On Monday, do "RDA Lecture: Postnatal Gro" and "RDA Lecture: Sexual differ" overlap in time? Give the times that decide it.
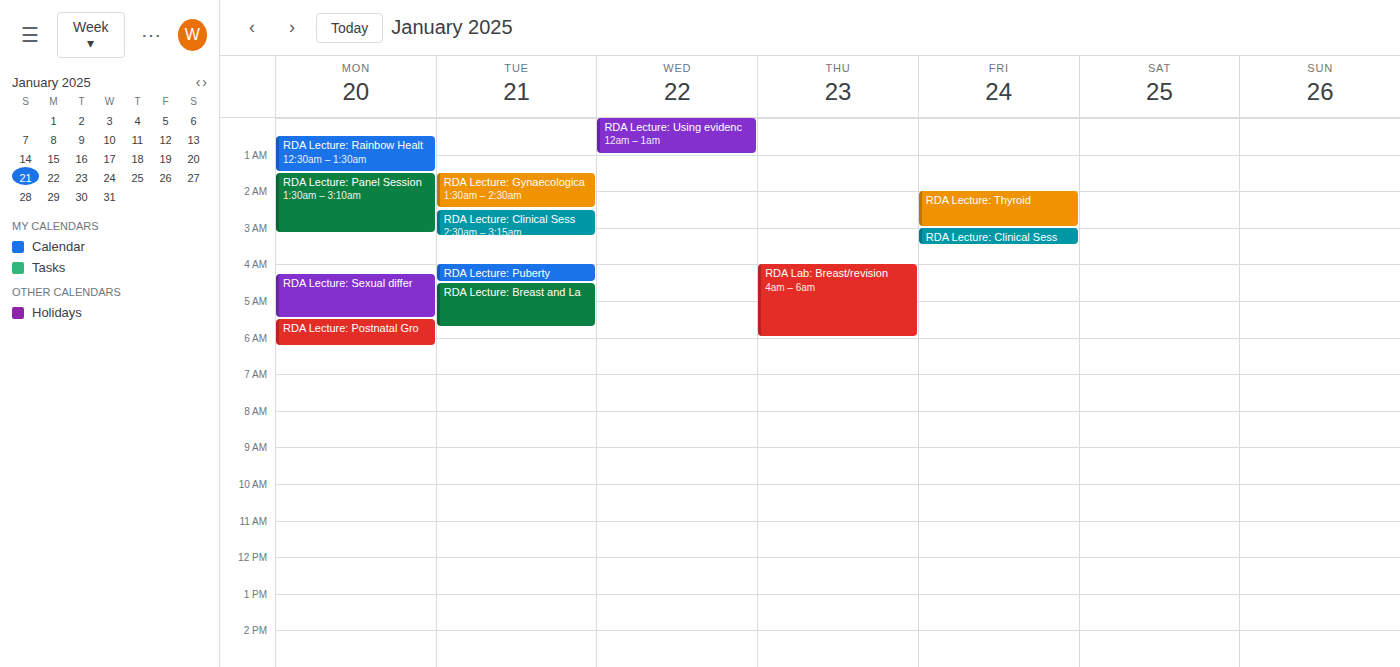
"RDA Lecture: Sexual differ" ends at 5:30 AM, exactly when "RDA Lecture: Postnatal Gro" starts -- they touch but do not overlap.